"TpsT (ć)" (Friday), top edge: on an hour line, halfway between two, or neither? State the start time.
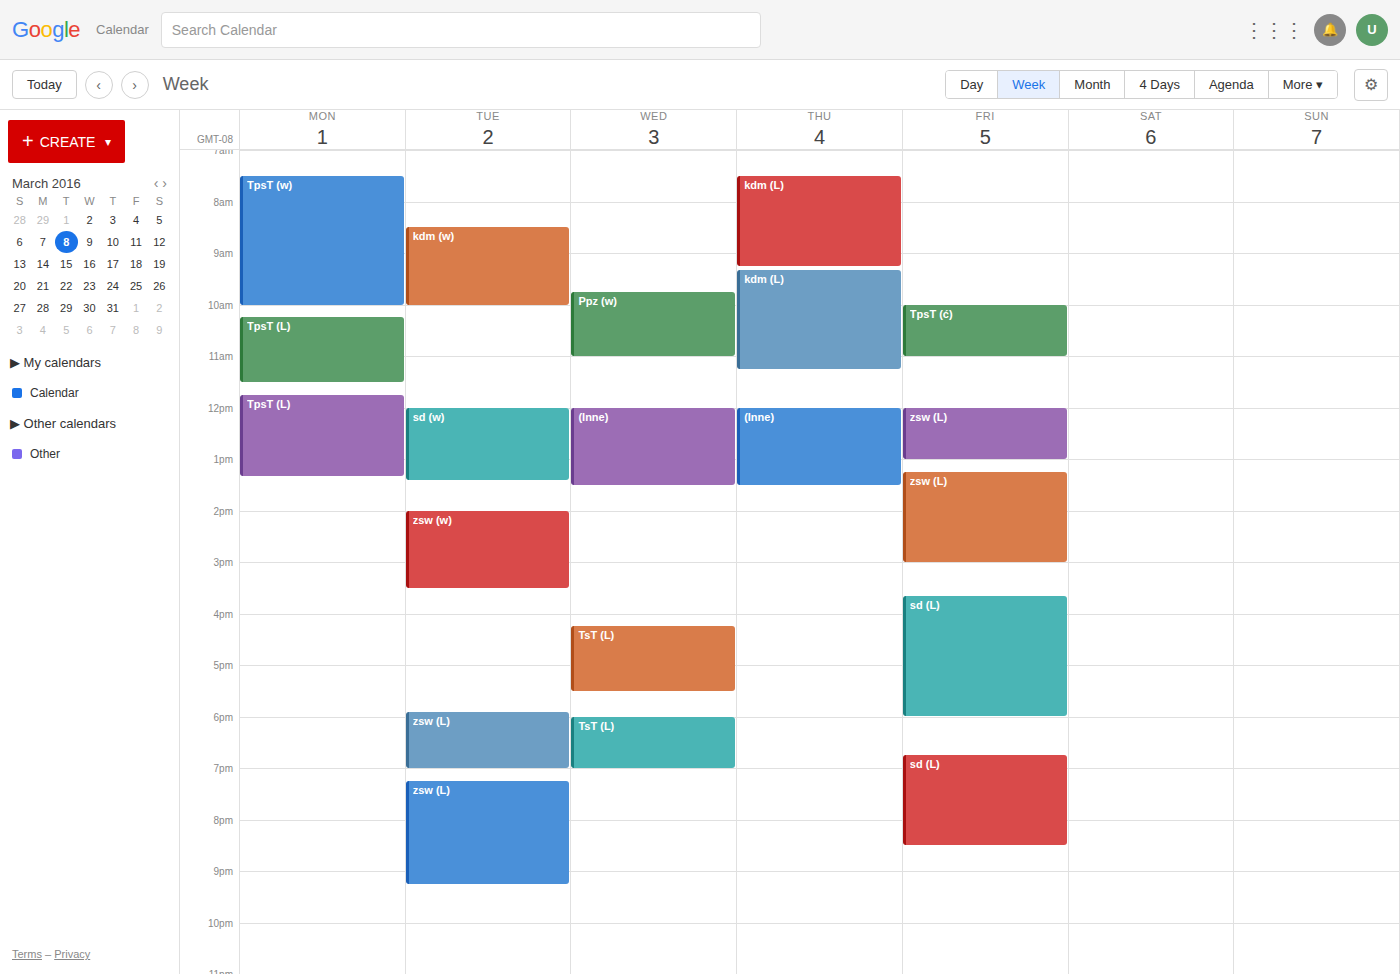
10:00 AM -- exactly on the 10 AM line.